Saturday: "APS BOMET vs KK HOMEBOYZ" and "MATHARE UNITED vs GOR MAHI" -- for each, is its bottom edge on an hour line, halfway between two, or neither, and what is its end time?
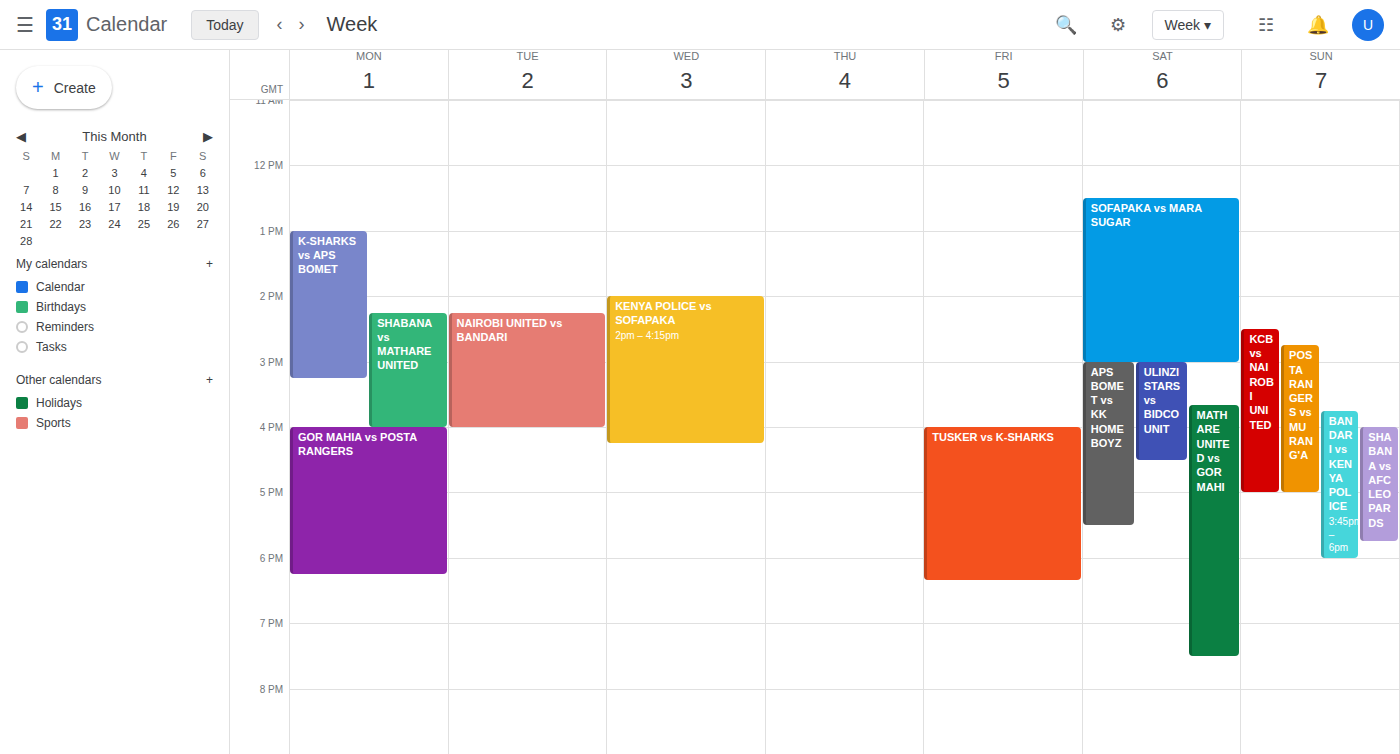
"APS BOMET vs KK HOMEBOYZ": 5:30 PM, halfway between the 5 PM and 6 PM lines. "MATHARE UNITED vs GOR MAHI": 7:30 PM, halfway between the 7 PM and 8 PM lines.